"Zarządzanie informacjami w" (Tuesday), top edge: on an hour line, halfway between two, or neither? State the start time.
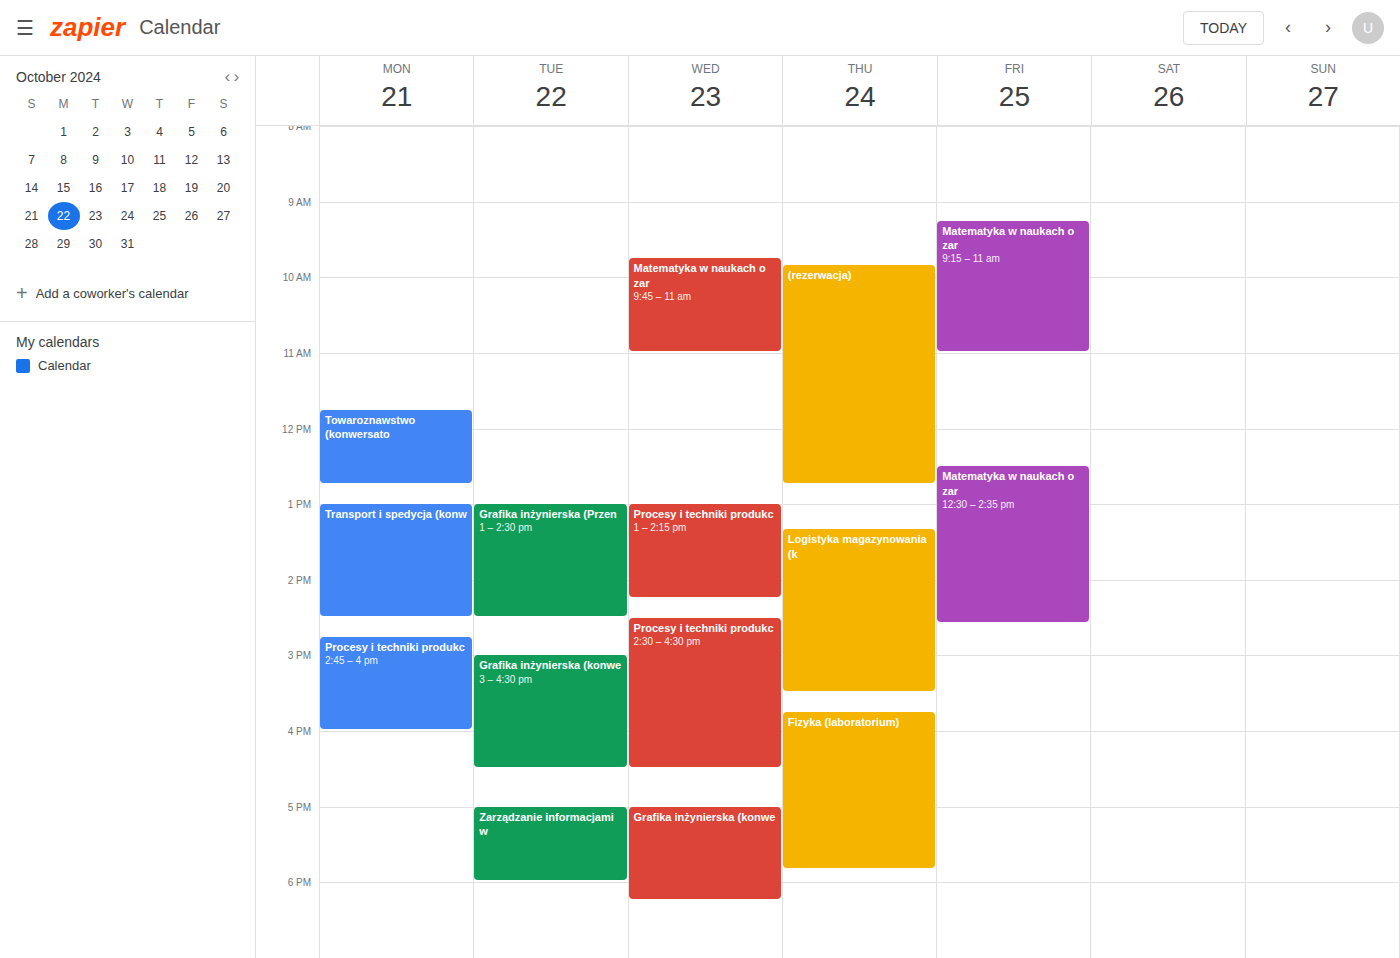
5:00 PM -- exactly on the 5 PM line.